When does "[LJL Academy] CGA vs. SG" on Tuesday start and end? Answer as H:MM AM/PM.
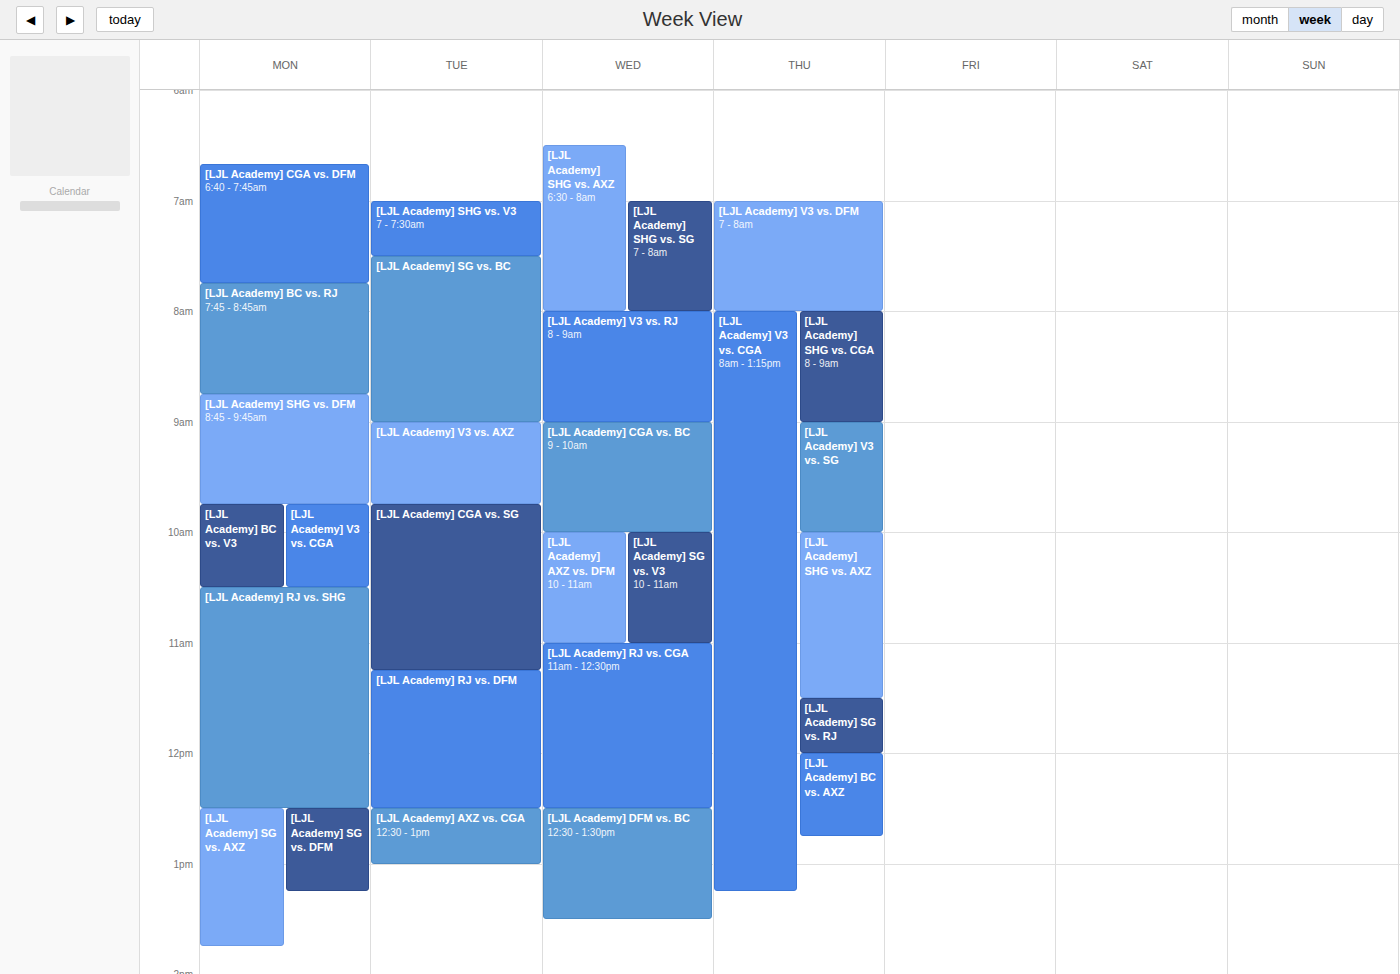
9:45 AM to 11:15 AM